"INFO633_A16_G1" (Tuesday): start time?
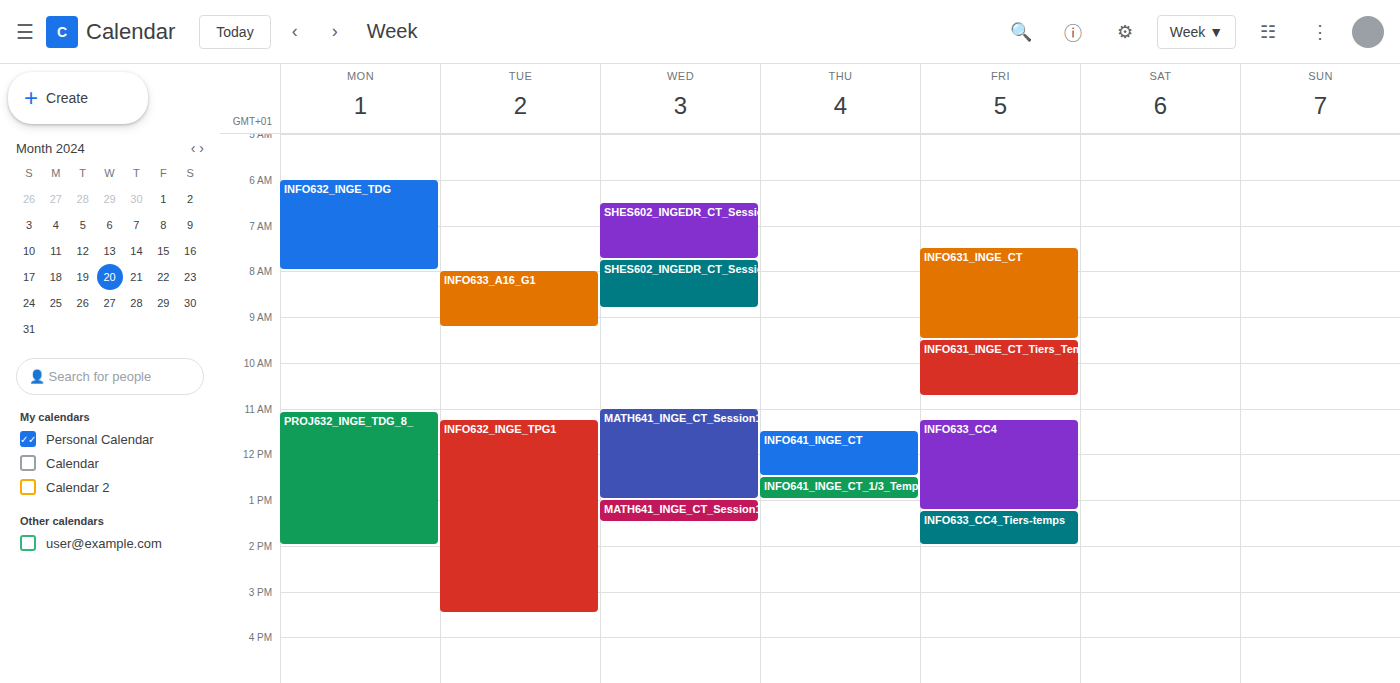
8:00 AM